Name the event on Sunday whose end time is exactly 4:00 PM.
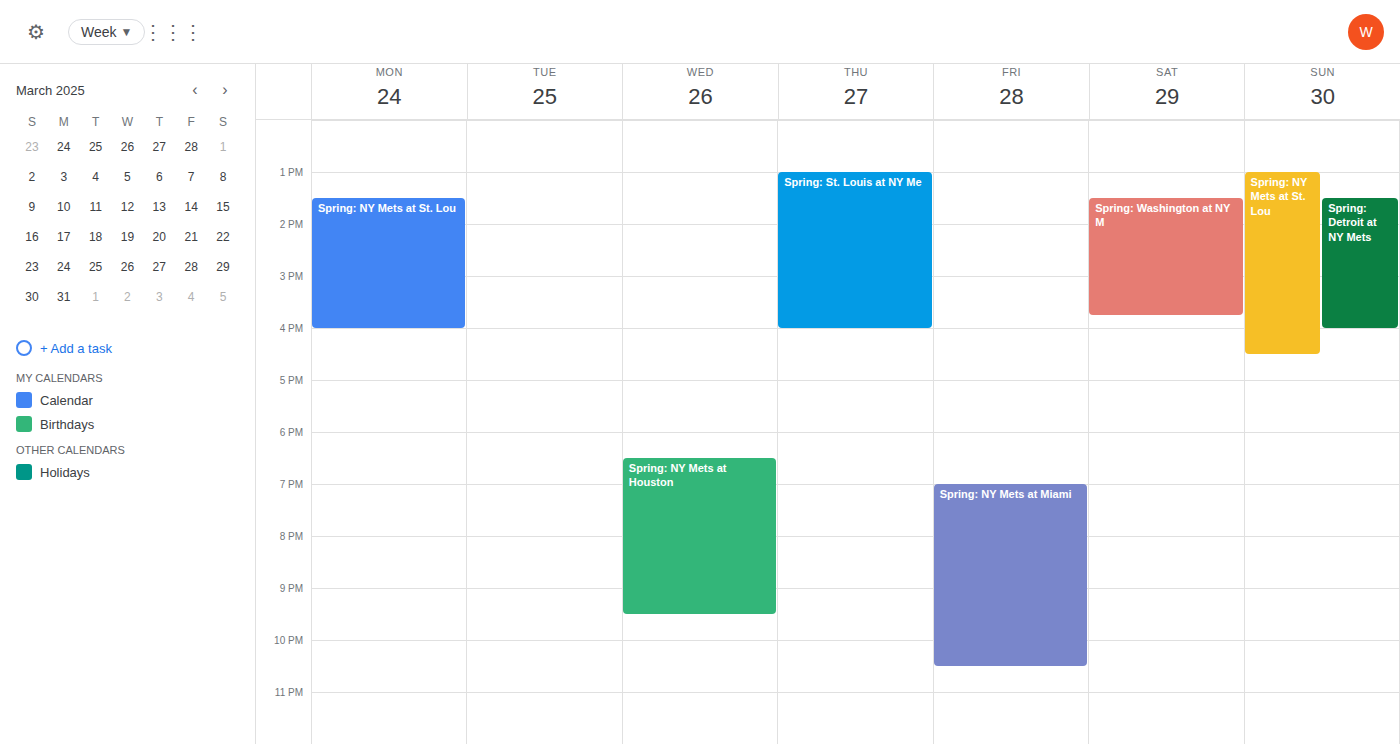
"Spring: Detroit at NY Mets"